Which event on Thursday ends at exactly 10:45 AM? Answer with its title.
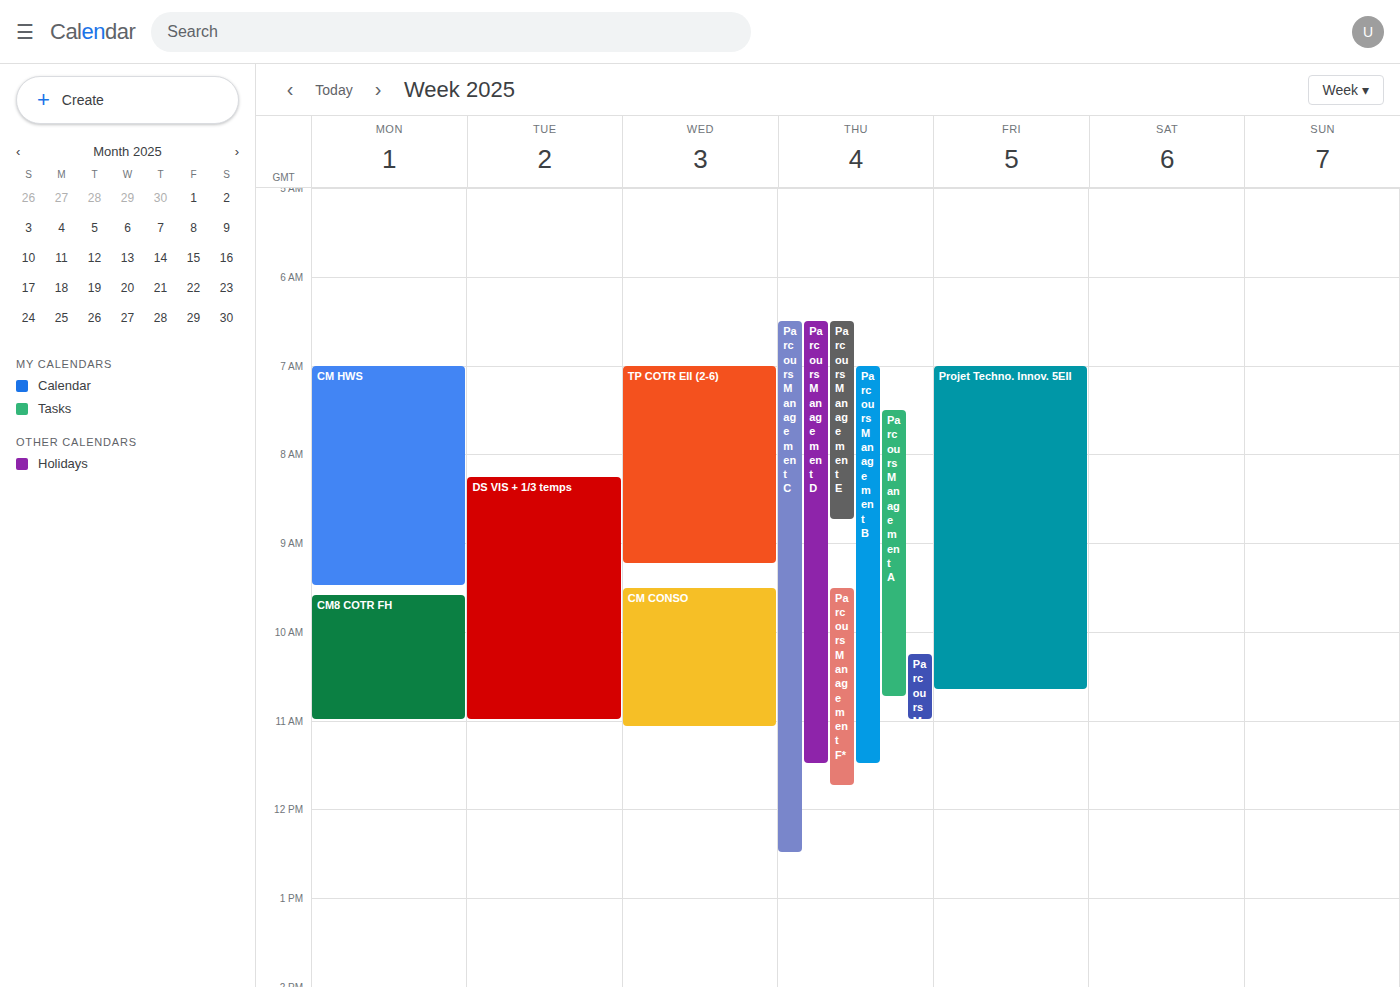
"Parcours Management A"